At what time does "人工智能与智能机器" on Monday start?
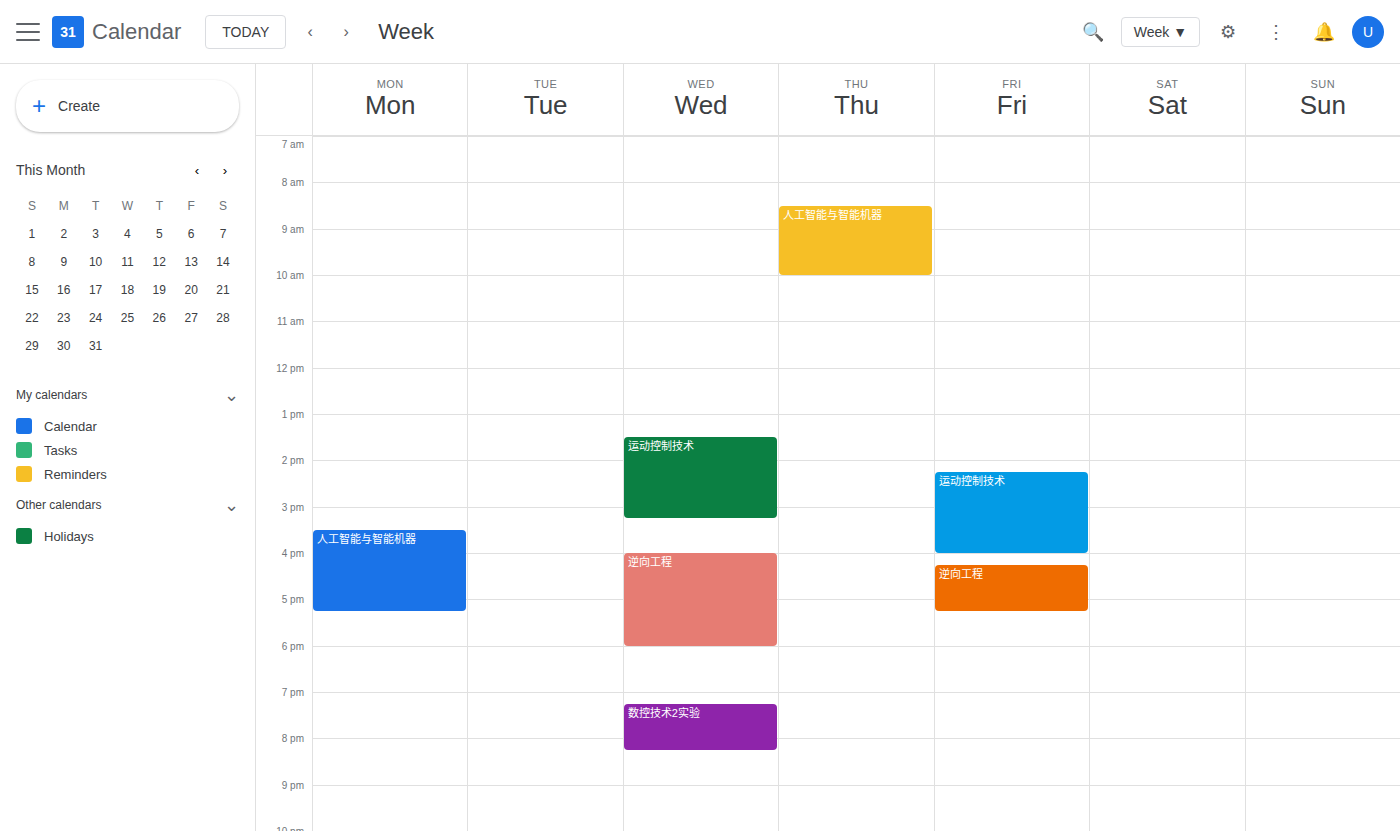
3:30 PM